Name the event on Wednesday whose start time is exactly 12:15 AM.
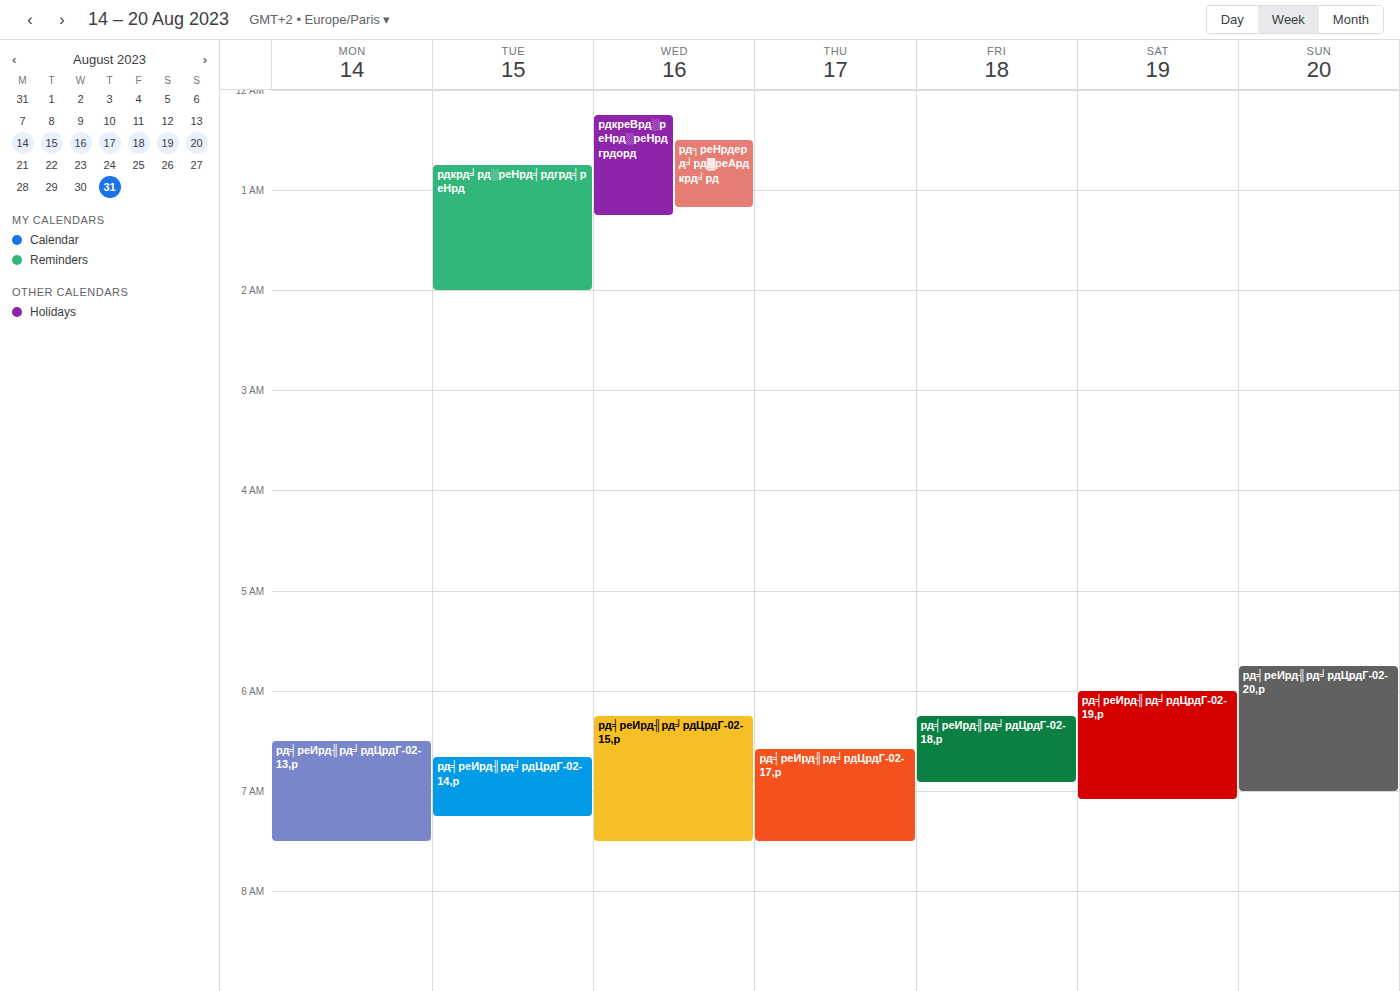
"рдкреВрд░реНрд░реНрдгрдорд"